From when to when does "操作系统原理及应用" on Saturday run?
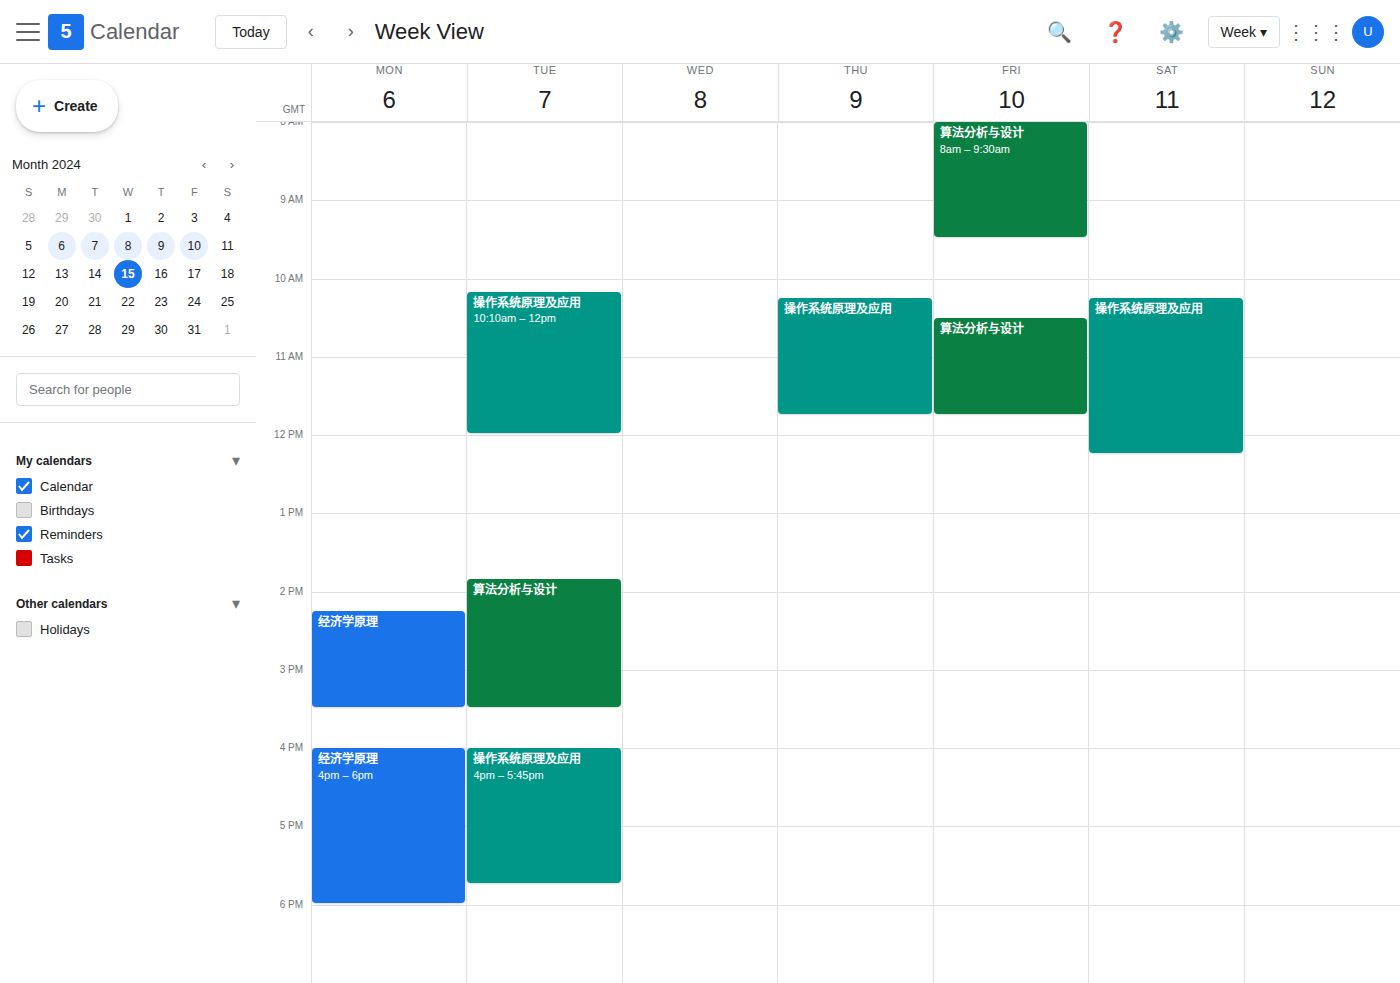
10:15 AM to 12:15 PM